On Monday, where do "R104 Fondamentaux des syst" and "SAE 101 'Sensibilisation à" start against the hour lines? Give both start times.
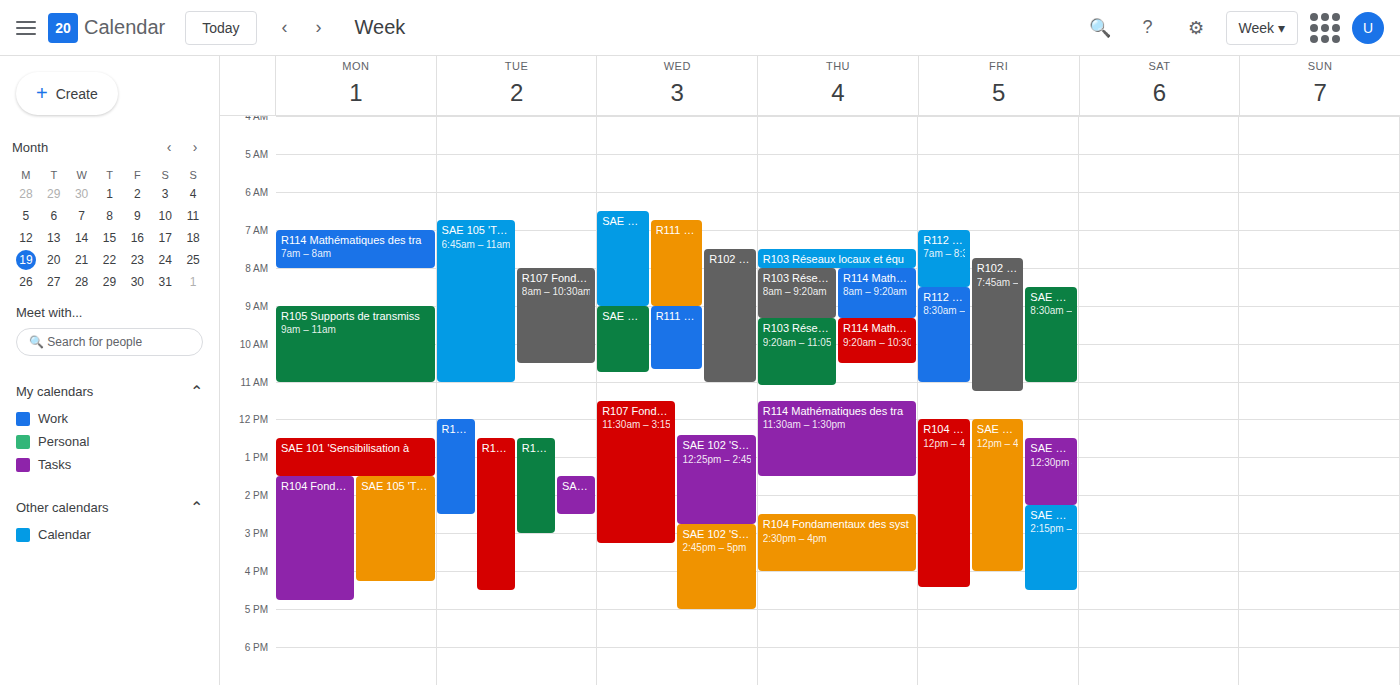
"R104 Fondamentaux des syst": 1:30 PM, halfway between the 1 PM and 2 PM lines. "SAE 101 'Sensibilisation à": 12:30 PM, halfway between the 12 PM and 1 PM lines.